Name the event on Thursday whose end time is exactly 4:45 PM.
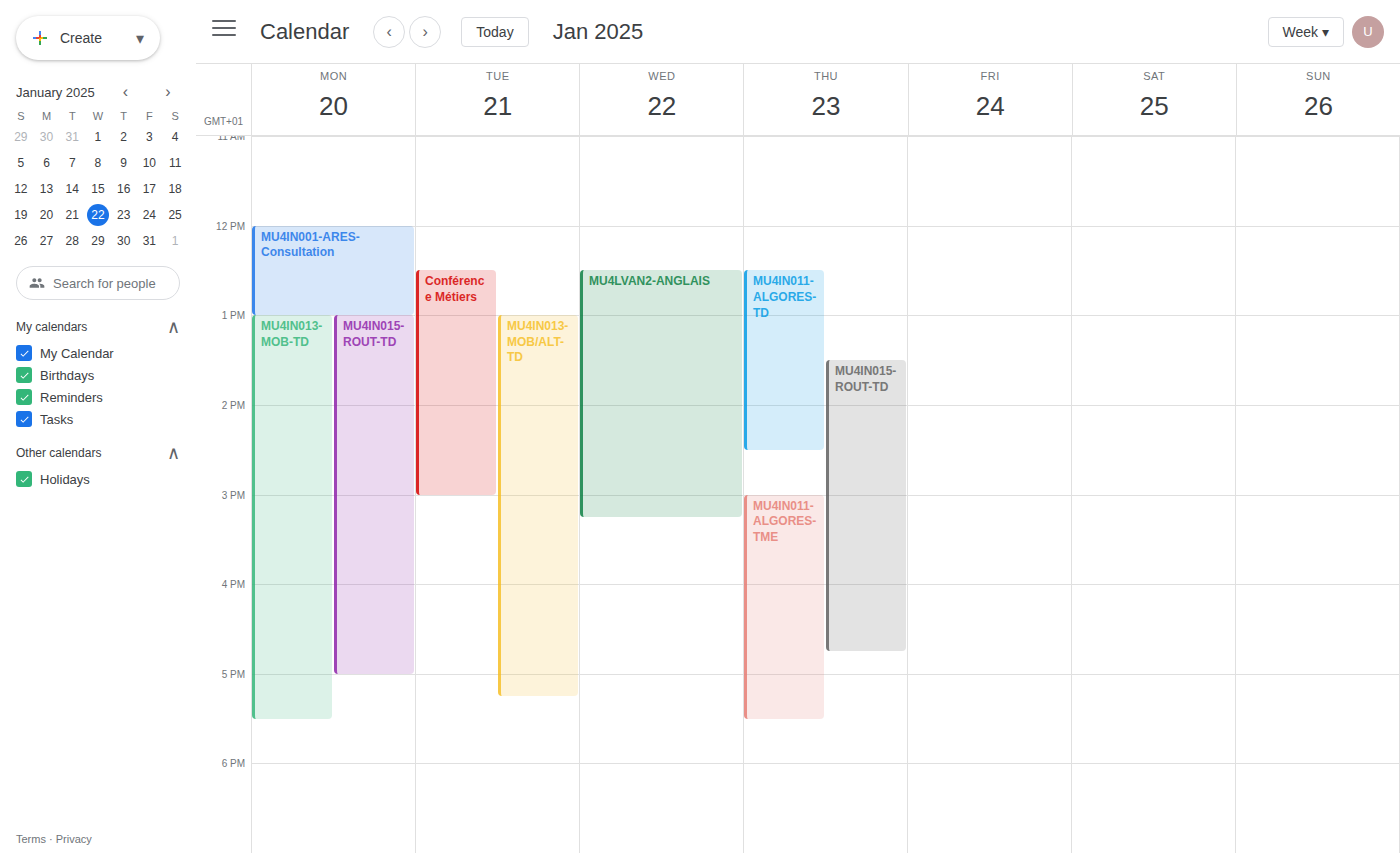
"MU4IN015-ROUT-TD"